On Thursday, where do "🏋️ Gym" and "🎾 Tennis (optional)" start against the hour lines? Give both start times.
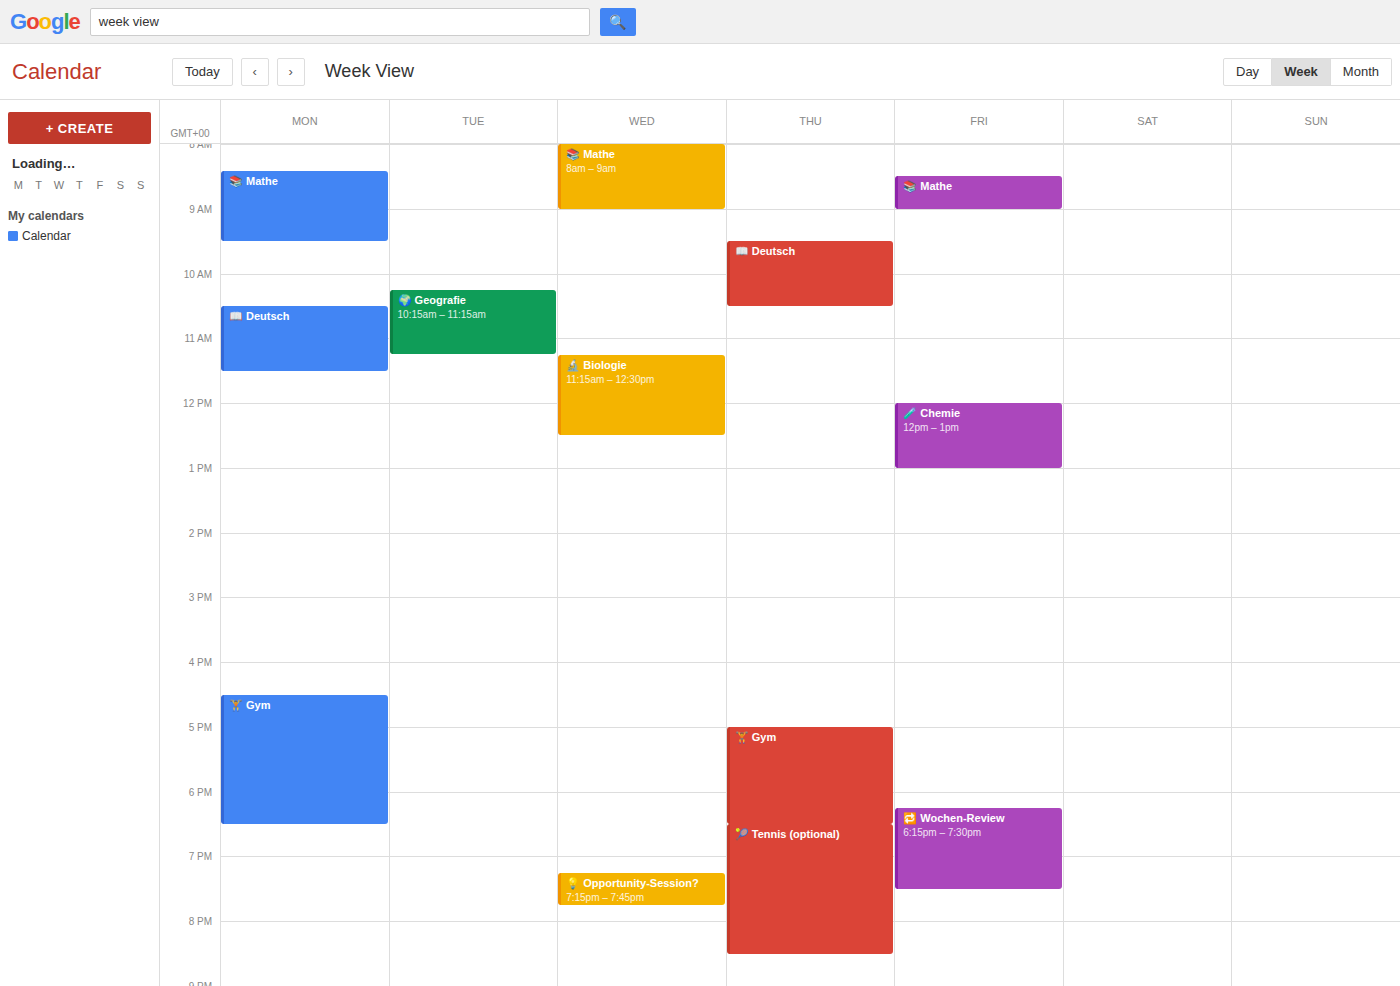
"🏋️ Gym": 5:00 PM, exactly on the 5 PM line. "🎾 Tennis (optional)": 6:30 PM, halfway between the 6 PM and 7 PM lines.